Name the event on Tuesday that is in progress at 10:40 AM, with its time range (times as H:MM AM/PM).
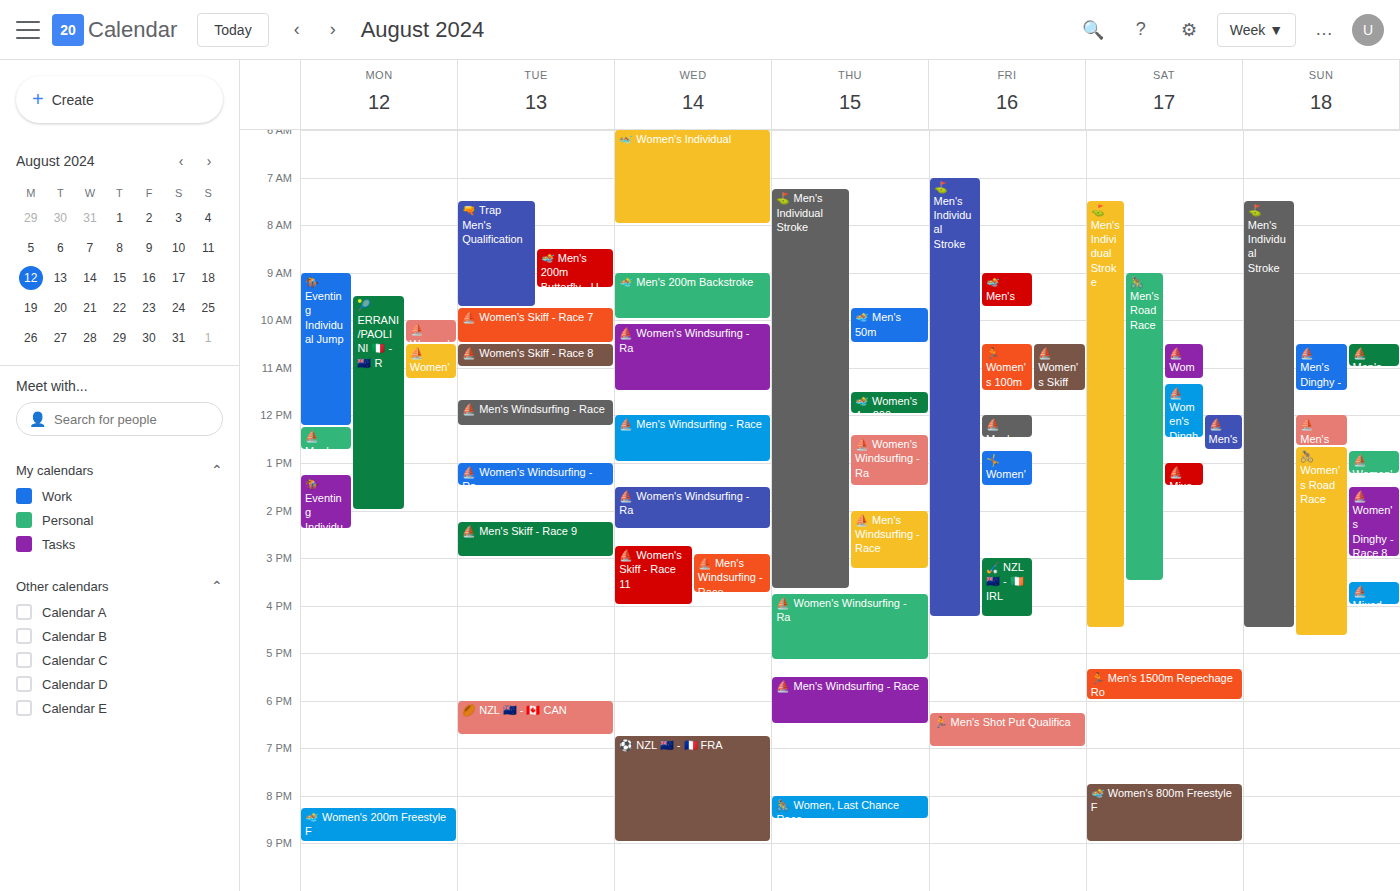
"⛵ Women's Skiff - Race 8", 10:30 AM to 11:00 AM